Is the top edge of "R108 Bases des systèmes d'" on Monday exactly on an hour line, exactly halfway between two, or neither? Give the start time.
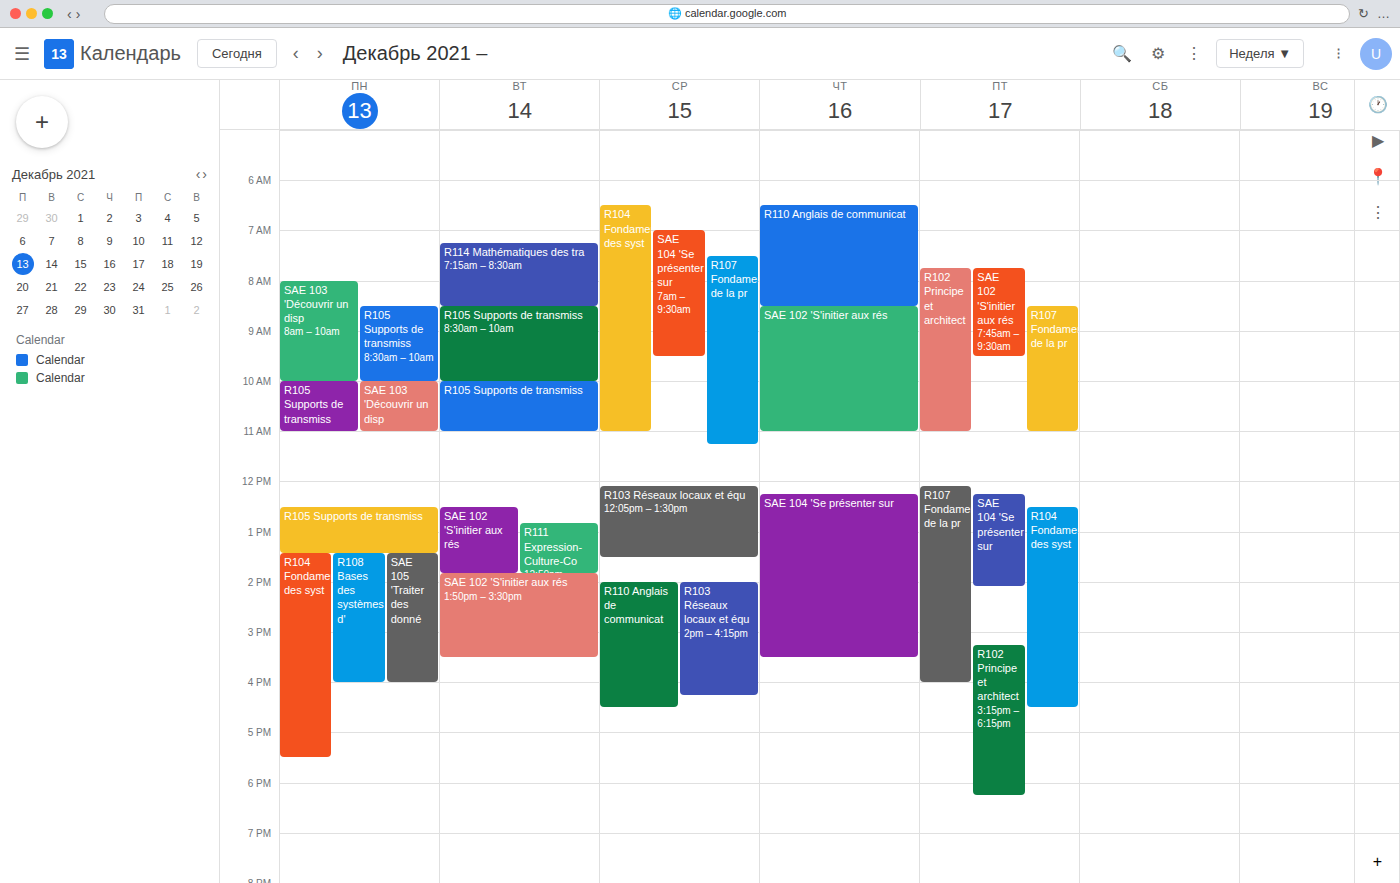
13:25 -- neither: 25 minutes below the 13:00 line and 35 minutes above the 14:00 line.